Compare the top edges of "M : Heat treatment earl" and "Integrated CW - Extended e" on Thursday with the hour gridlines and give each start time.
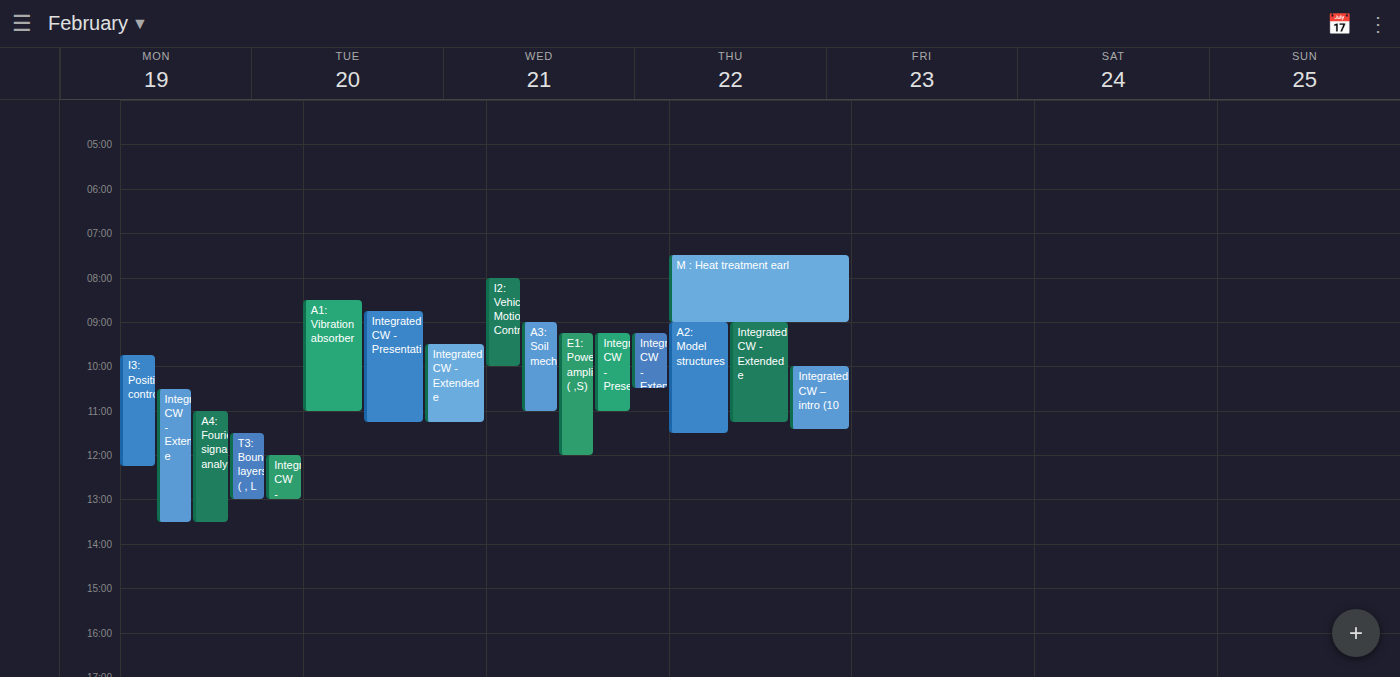
"M : Heat treatment earl": 7:30 AM, halfway between the 7 AM and 8 AM lines. "Integrated CW - Extended e": 9:00 AM, exactly on the 9 AM line.